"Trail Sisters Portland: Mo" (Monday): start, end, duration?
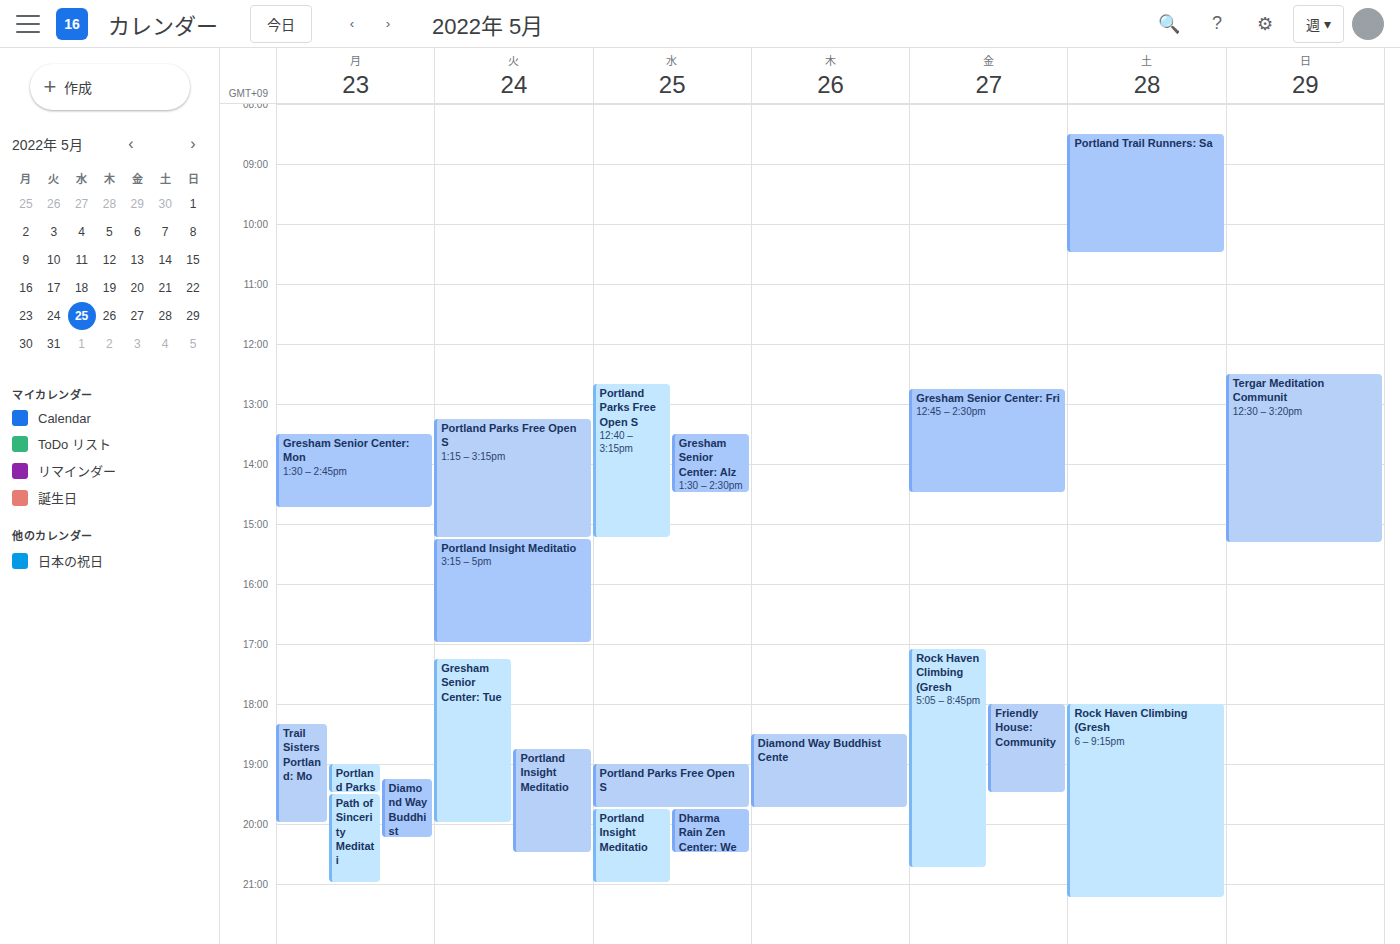
6:20 PM to 8:00 PM, 1 hour 40 minutes